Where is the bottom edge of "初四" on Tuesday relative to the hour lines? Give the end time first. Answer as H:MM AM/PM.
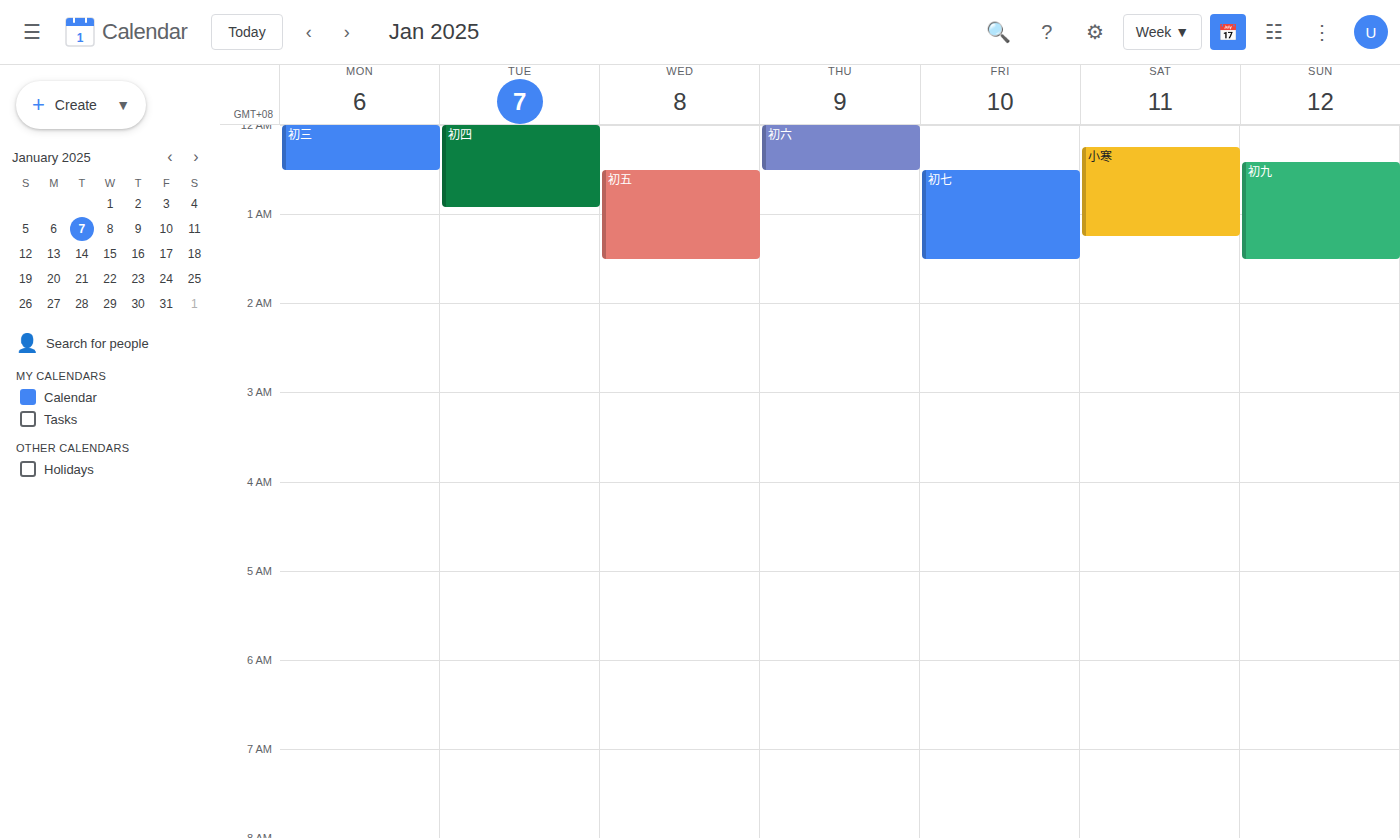
12:55 AM -- neither: 55 minutes below the 12 AM line and 5 minutes above the 1 AM line.